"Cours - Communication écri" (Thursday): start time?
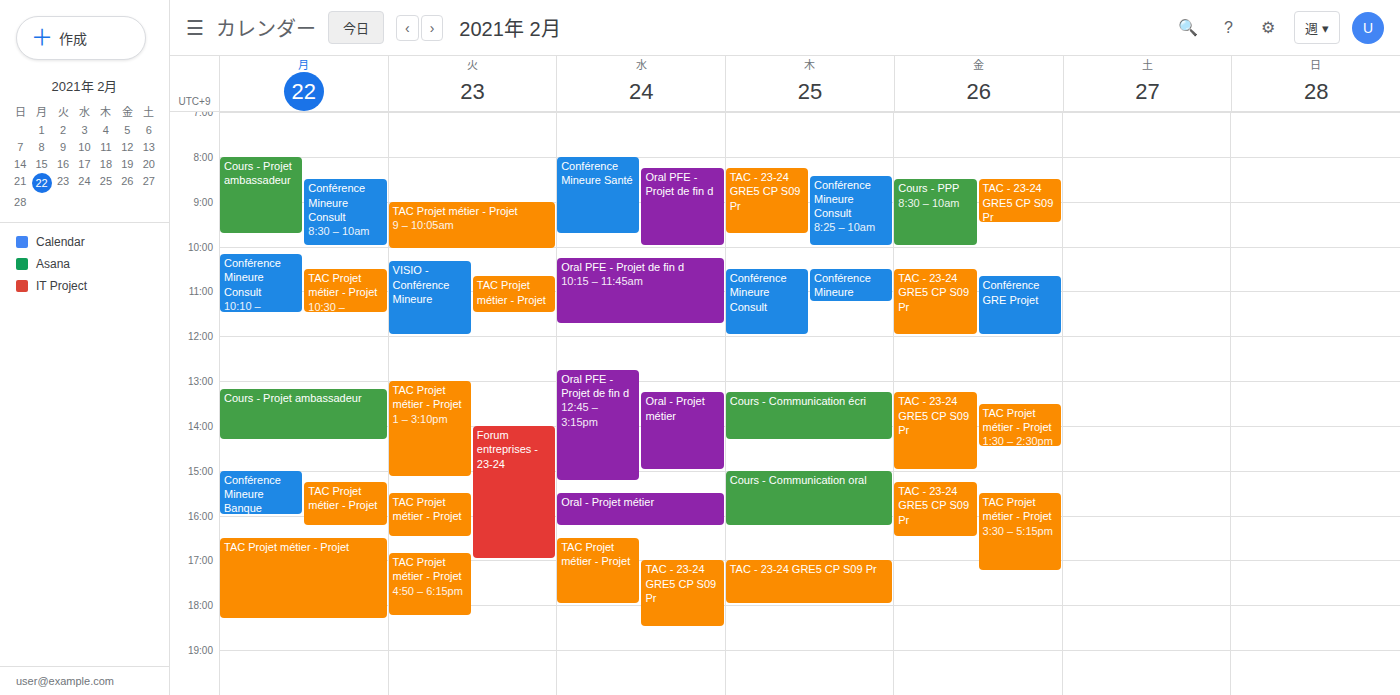
1:15 PM